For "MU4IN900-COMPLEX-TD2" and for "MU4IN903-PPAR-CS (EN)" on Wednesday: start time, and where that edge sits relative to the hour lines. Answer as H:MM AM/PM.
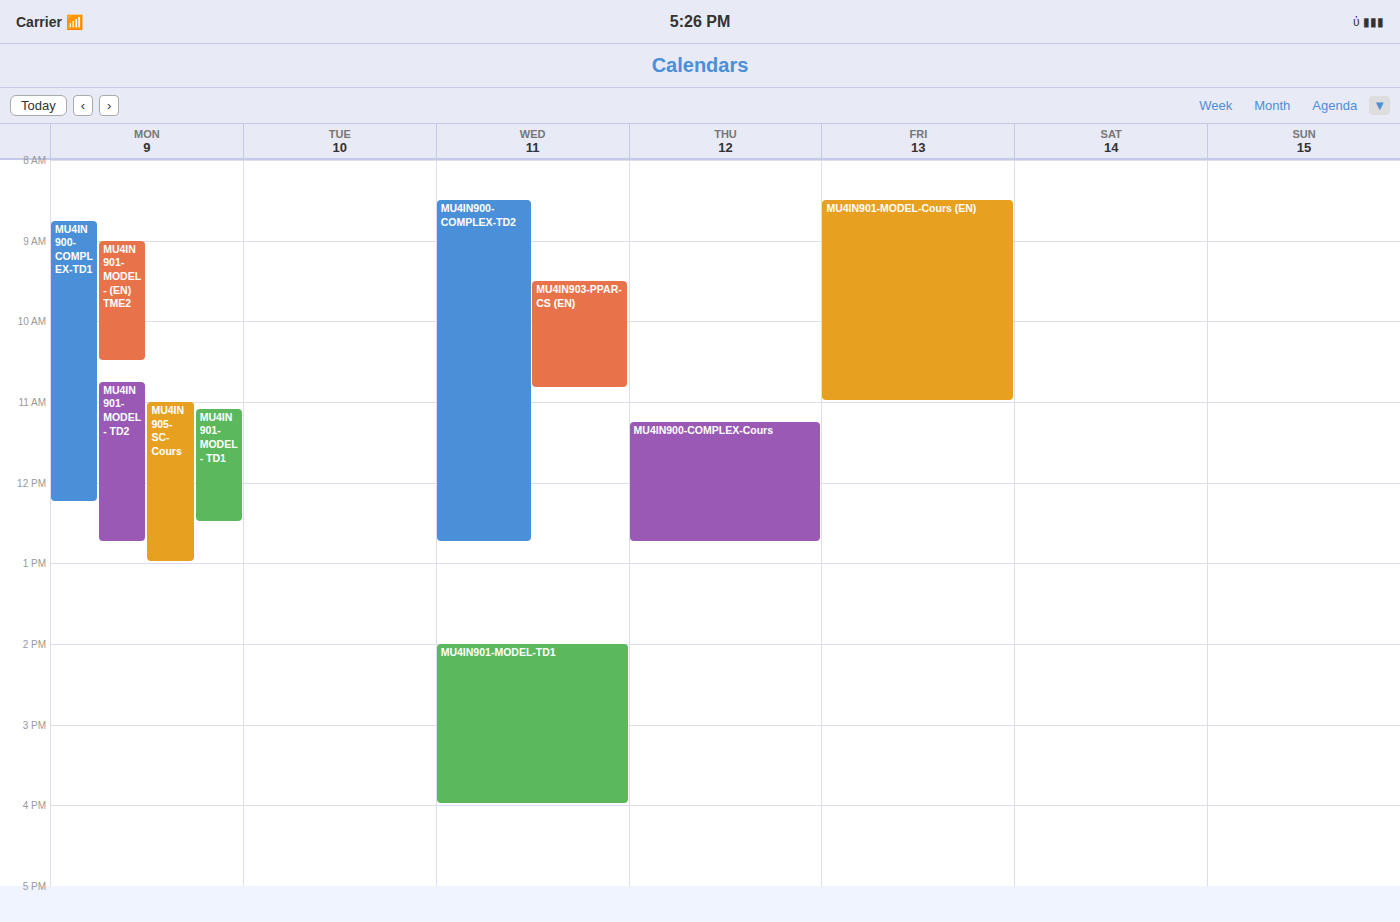
"MU4IN900-COMPLEX-TD2": 8:30 AM, halfway between the 8 AM and 9 AM lines. "MU4IN903-PPAR-CS (EN)": 9:30 AM, halfway between the 9 AM and 10 AM lines.